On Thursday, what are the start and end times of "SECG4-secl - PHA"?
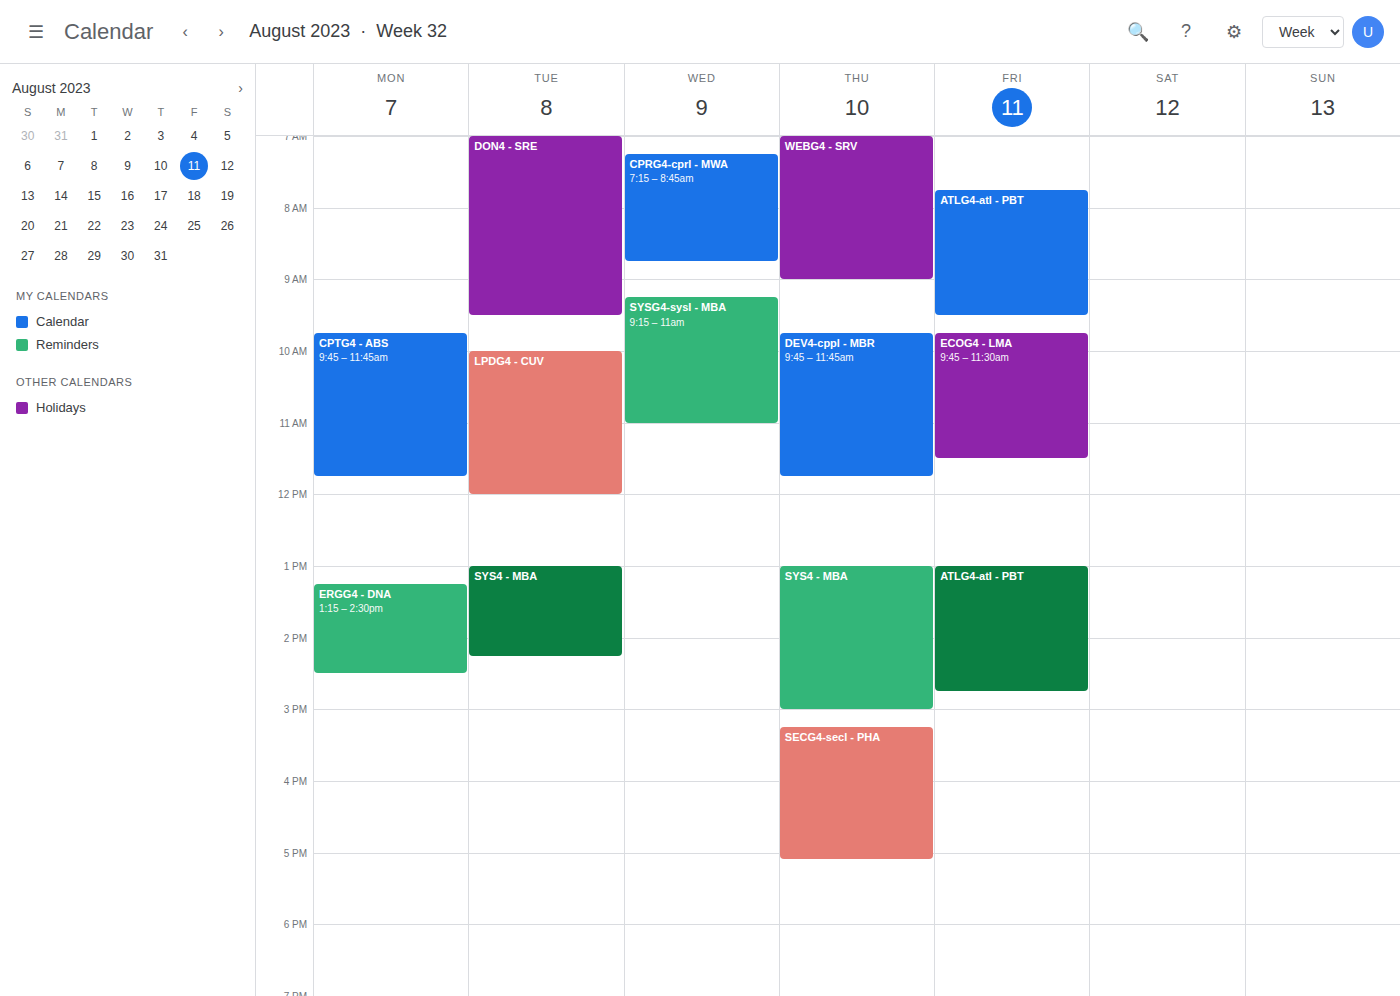
3:15 PM to 5:05 PM